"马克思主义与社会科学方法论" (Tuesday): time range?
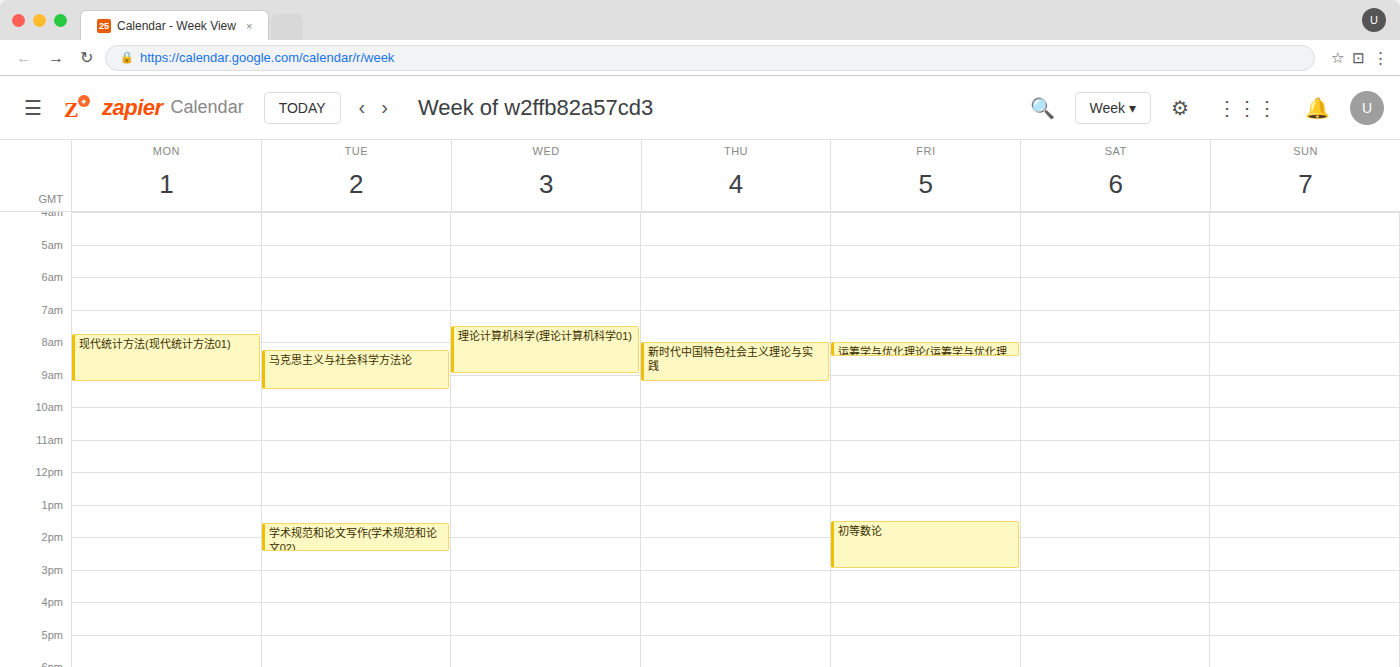
8:15 AM to 9:30 AM